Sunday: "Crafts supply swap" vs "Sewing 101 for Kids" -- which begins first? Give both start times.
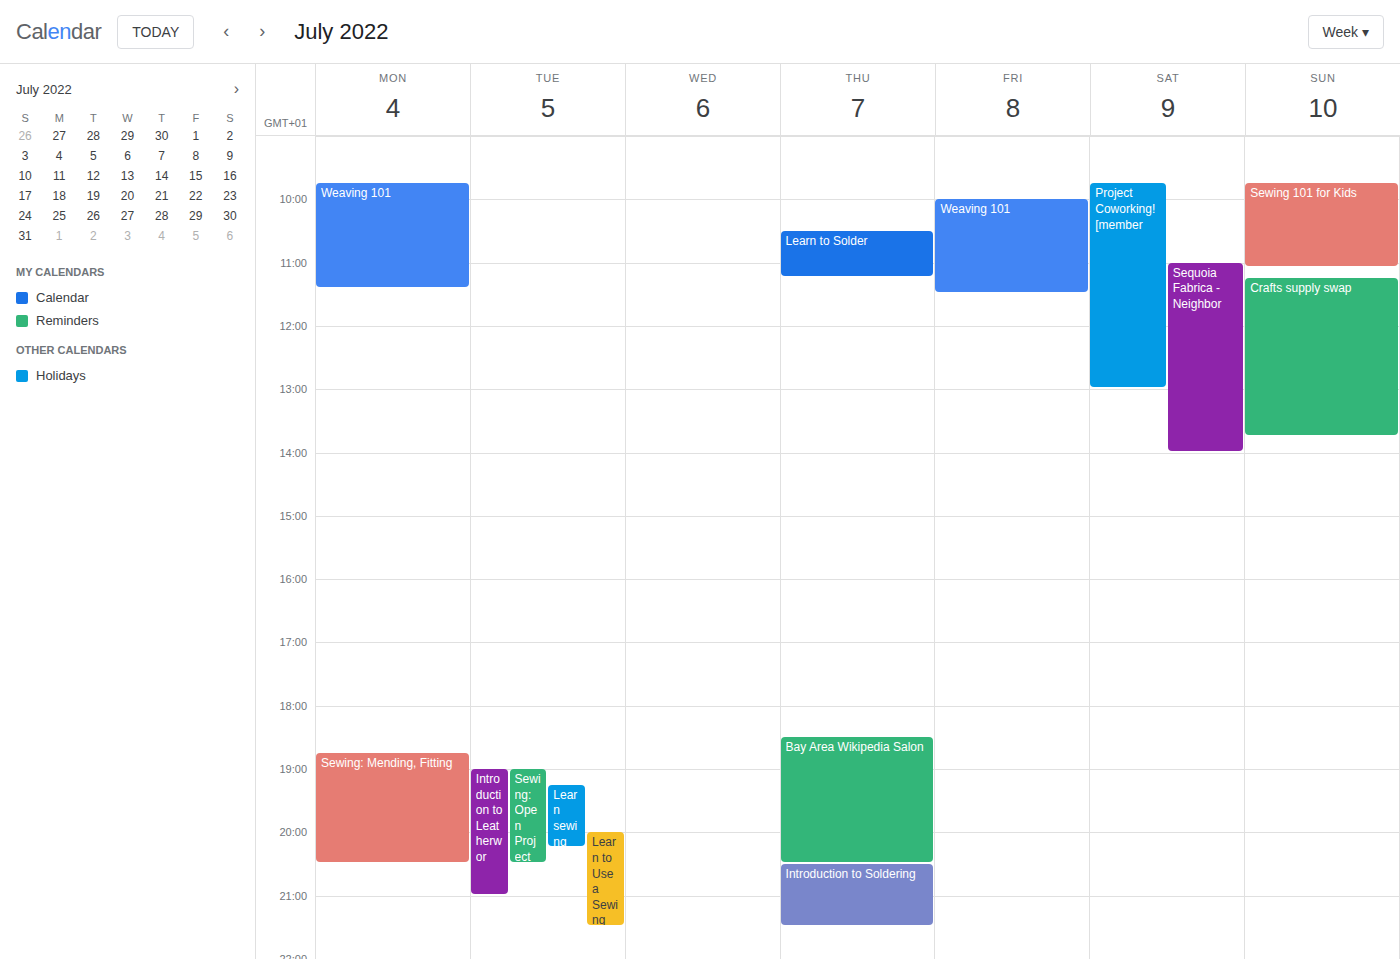
"Sewing 101 for Kids" 9:45 AM; "Crafts supply swap" 11:15 AM.